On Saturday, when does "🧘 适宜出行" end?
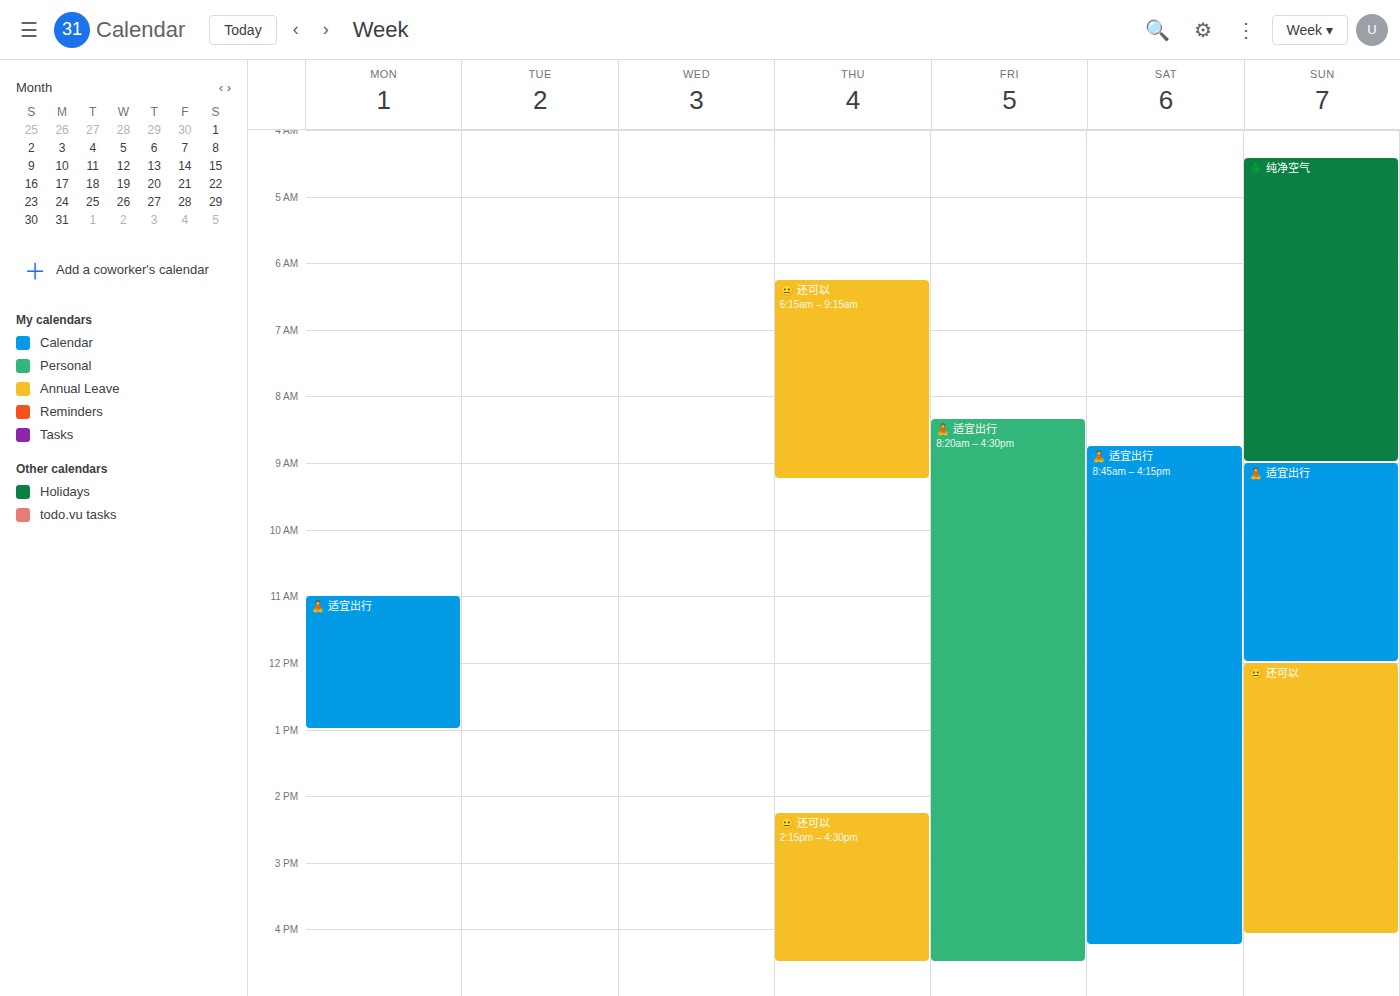
4:15 PM